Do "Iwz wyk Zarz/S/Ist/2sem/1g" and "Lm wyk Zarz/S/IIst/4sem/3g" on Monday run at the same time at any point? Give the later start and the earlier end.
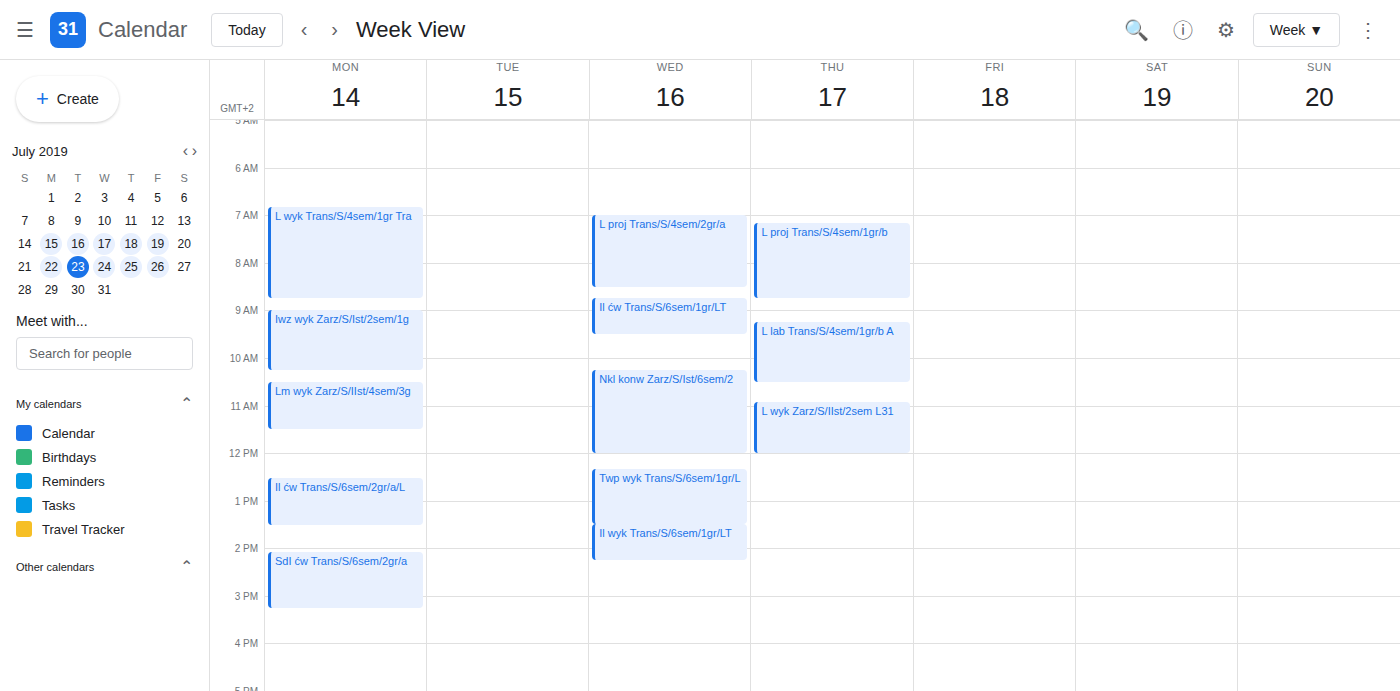
"Iwz wyk Zarz/S/Ist/2sem/1g" ends at 10:15 AM and "Lm wyk Zarz/S/IIst/4sem/3g" starts at 10:30 AM -- no overlap.